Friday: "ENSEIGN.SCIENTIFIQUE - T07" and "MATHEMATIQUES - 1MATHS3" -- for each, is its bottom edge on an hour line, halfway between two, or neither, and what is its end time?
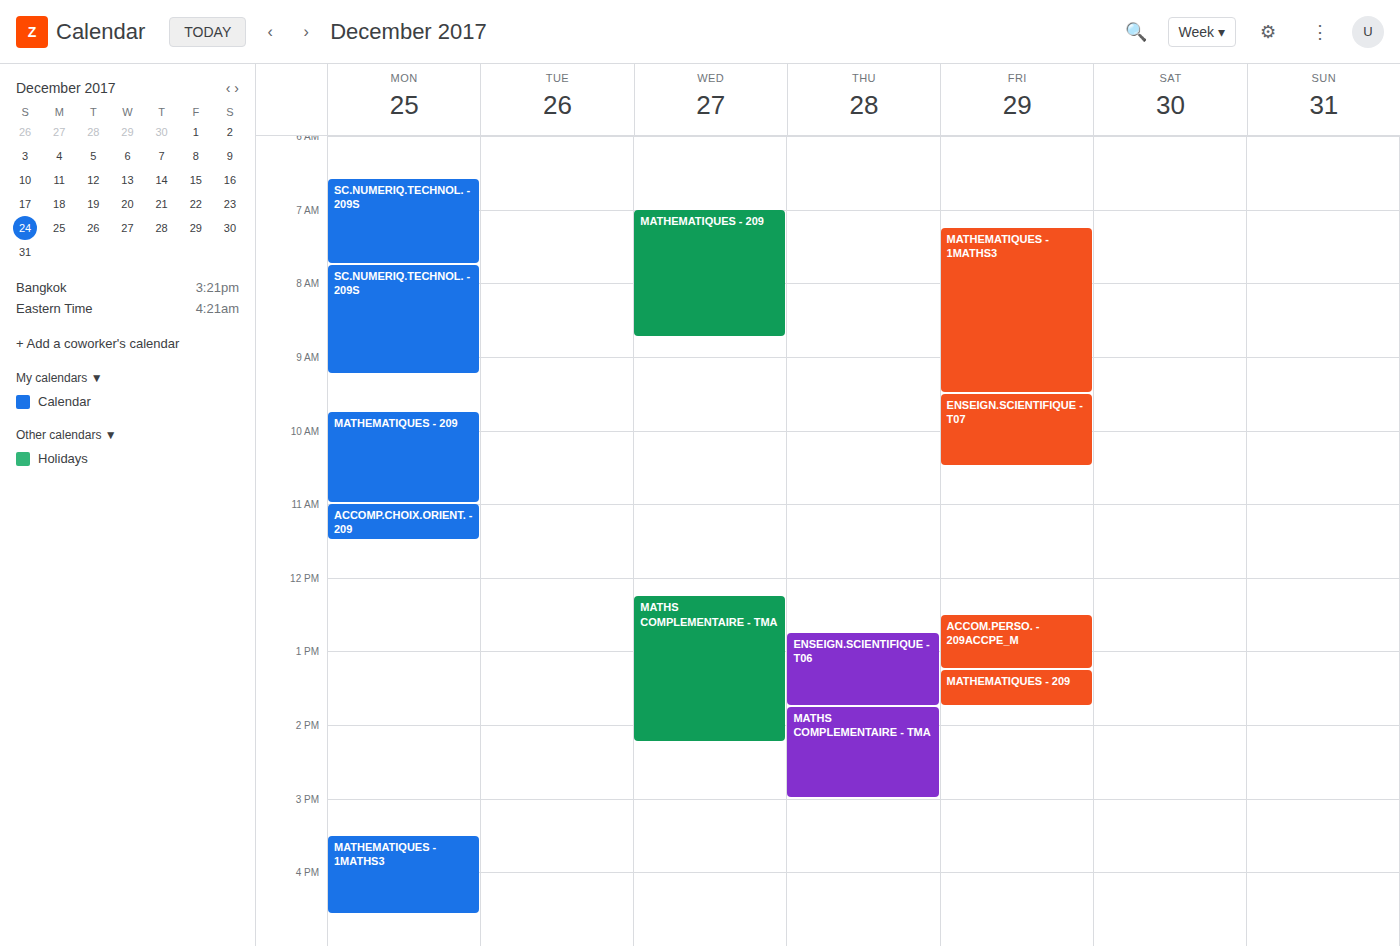
"ENSEIGN.SCIENTIFIQUE - T07": 10:30, halfway between the 10:00 and 11:00 lines. "MATHEMATIQUES - 1MATHS3": 09:30, halfway between the 09:00 and 10:00 lines.